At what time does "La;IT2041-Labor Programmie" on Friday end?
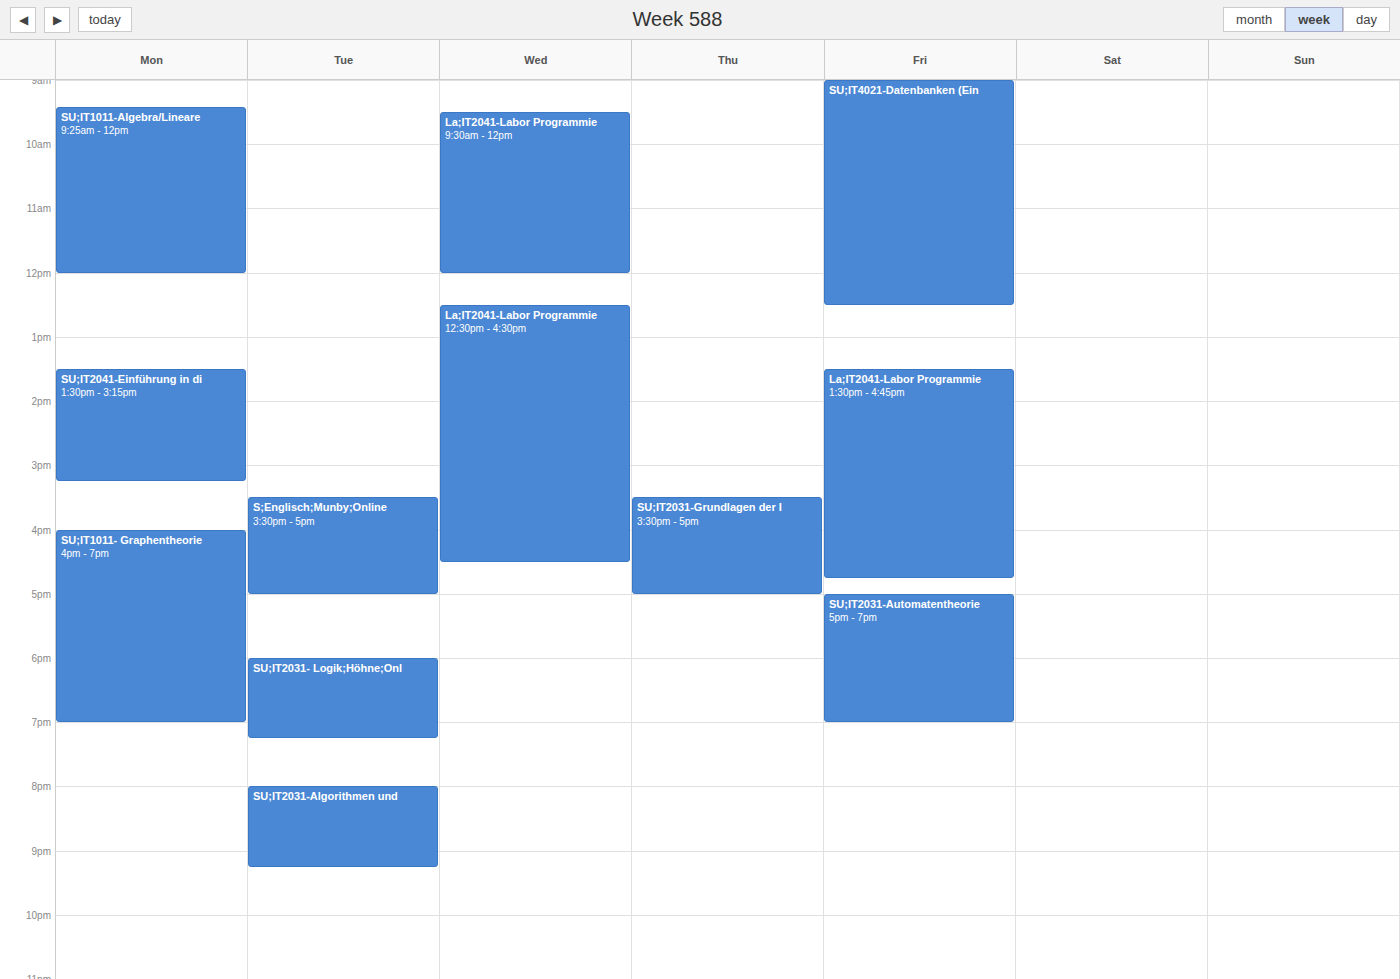
4:45 PM